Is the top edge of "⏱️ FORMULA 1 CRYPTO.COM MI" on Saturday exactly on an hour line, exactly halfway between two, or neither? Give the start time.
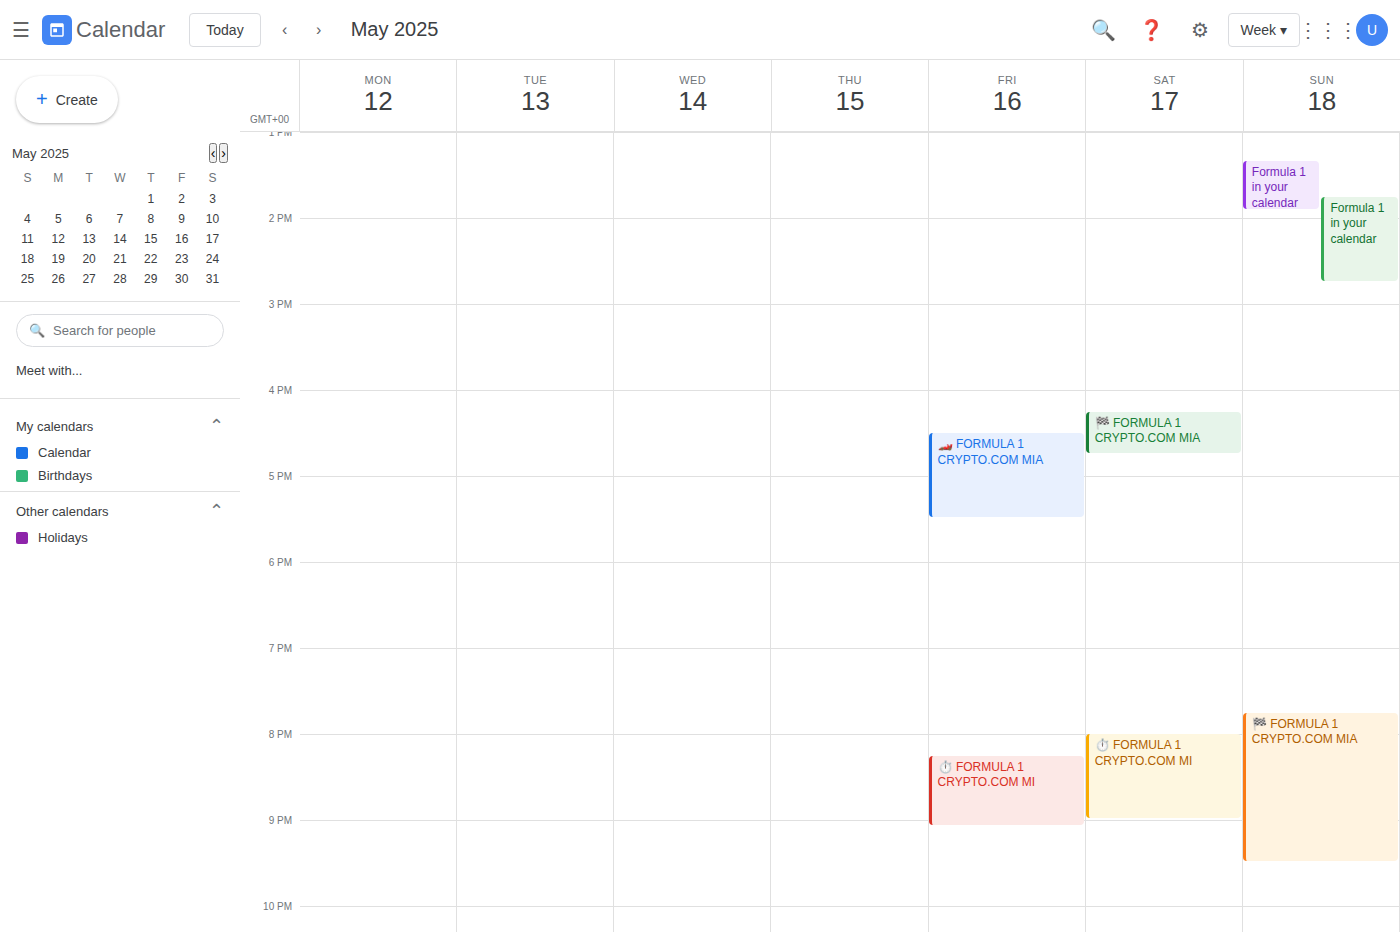
8:00 PM -- exactly on the 8 PM line.